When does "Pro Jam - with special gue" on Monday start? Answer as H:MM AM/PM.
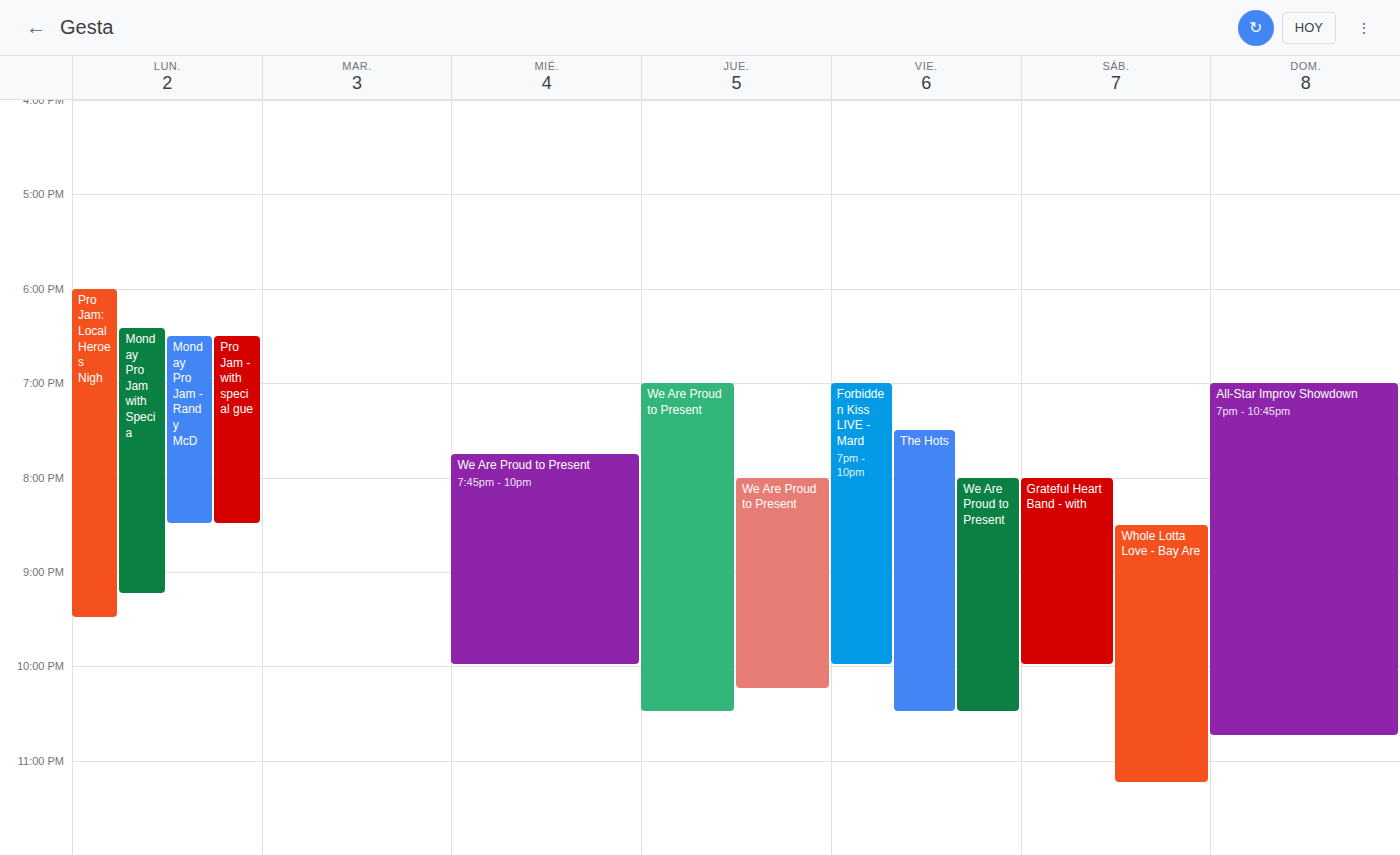
6:30 PM